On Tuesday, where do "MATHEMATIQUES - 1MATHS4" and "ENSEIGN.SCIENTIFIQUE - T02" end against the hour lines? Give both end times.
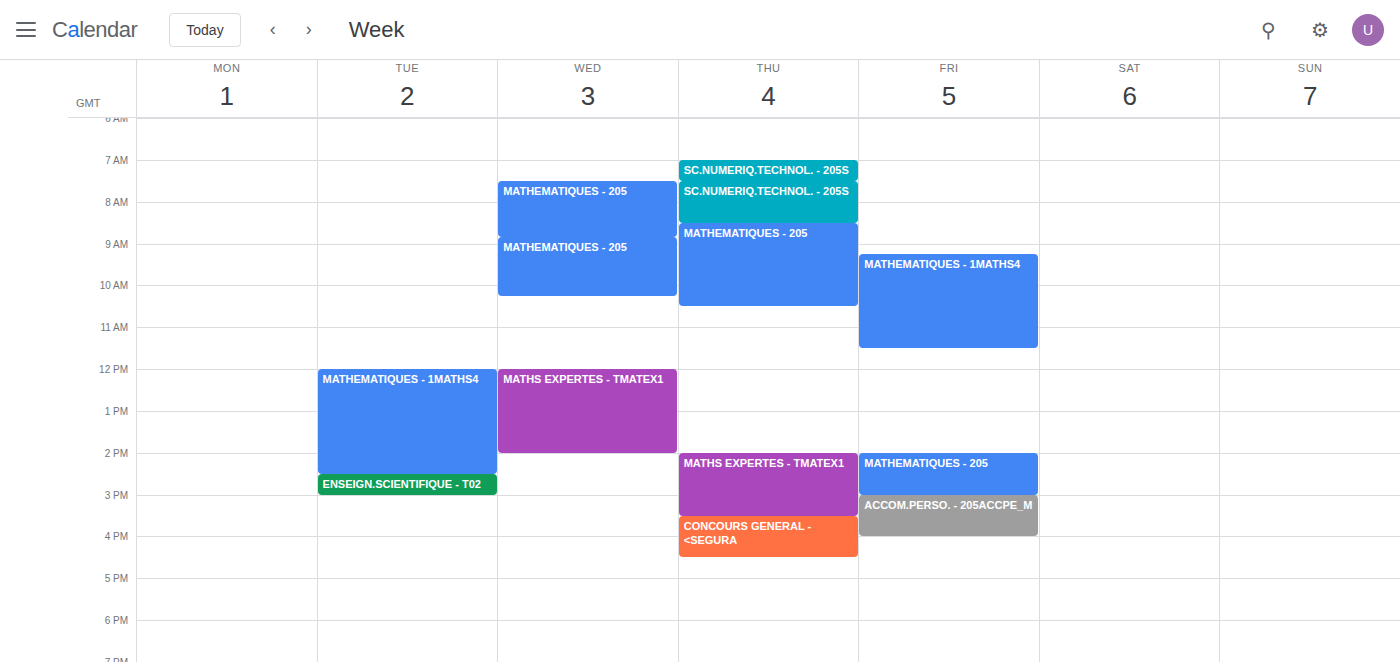
"MATHEMATIQUES - 1MATHS4": 14:30, halfway between the 14:00 and 15:00 lines. "ENSEIGN.SCIENTIFIQUE - T02": 15:00, exactly on the 15:00 line.